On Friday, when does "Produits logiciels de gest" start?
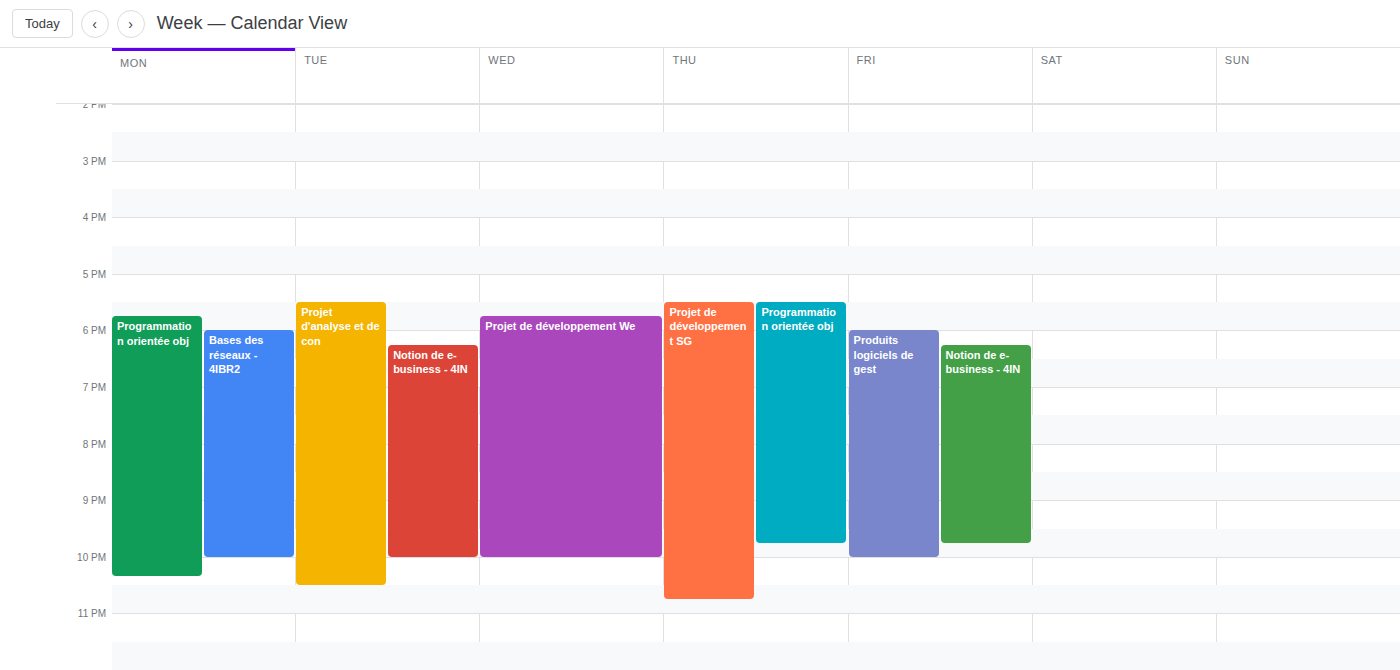
6:00 PM